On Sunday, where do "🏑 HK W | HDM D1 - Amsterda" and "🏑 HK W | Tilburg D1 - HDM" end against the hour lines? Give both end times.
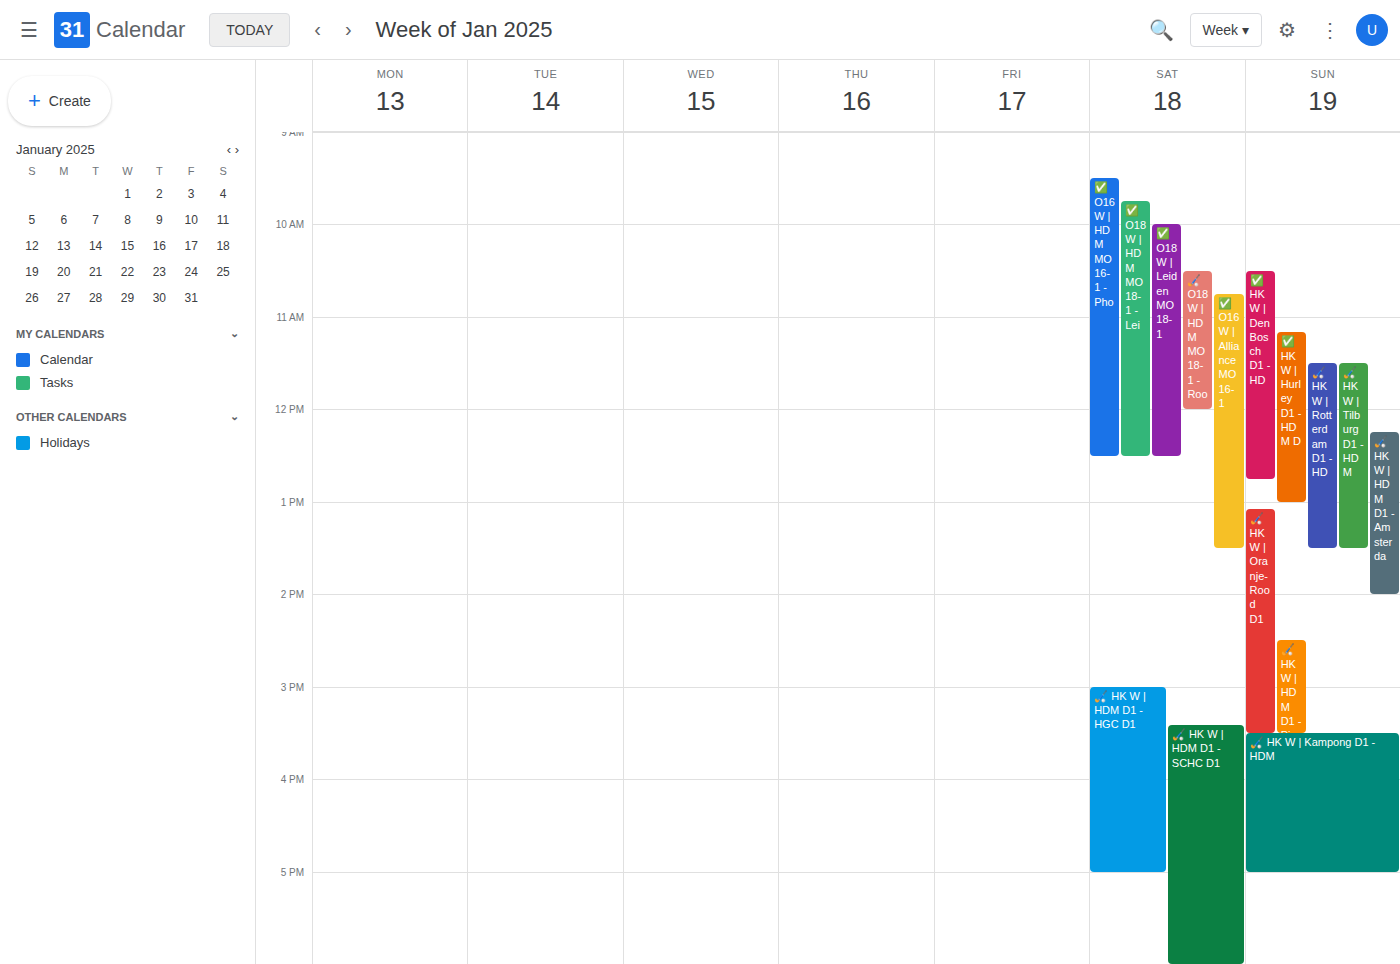
"🏑 HK W | HDM D1 - Amsterda": 2:00 PM, exactly on the 2 PM line. "🏑 HK W | Tilburg D1 - HDM": 1:30 PM, halfway between the 1 PM and 2 PM lines.